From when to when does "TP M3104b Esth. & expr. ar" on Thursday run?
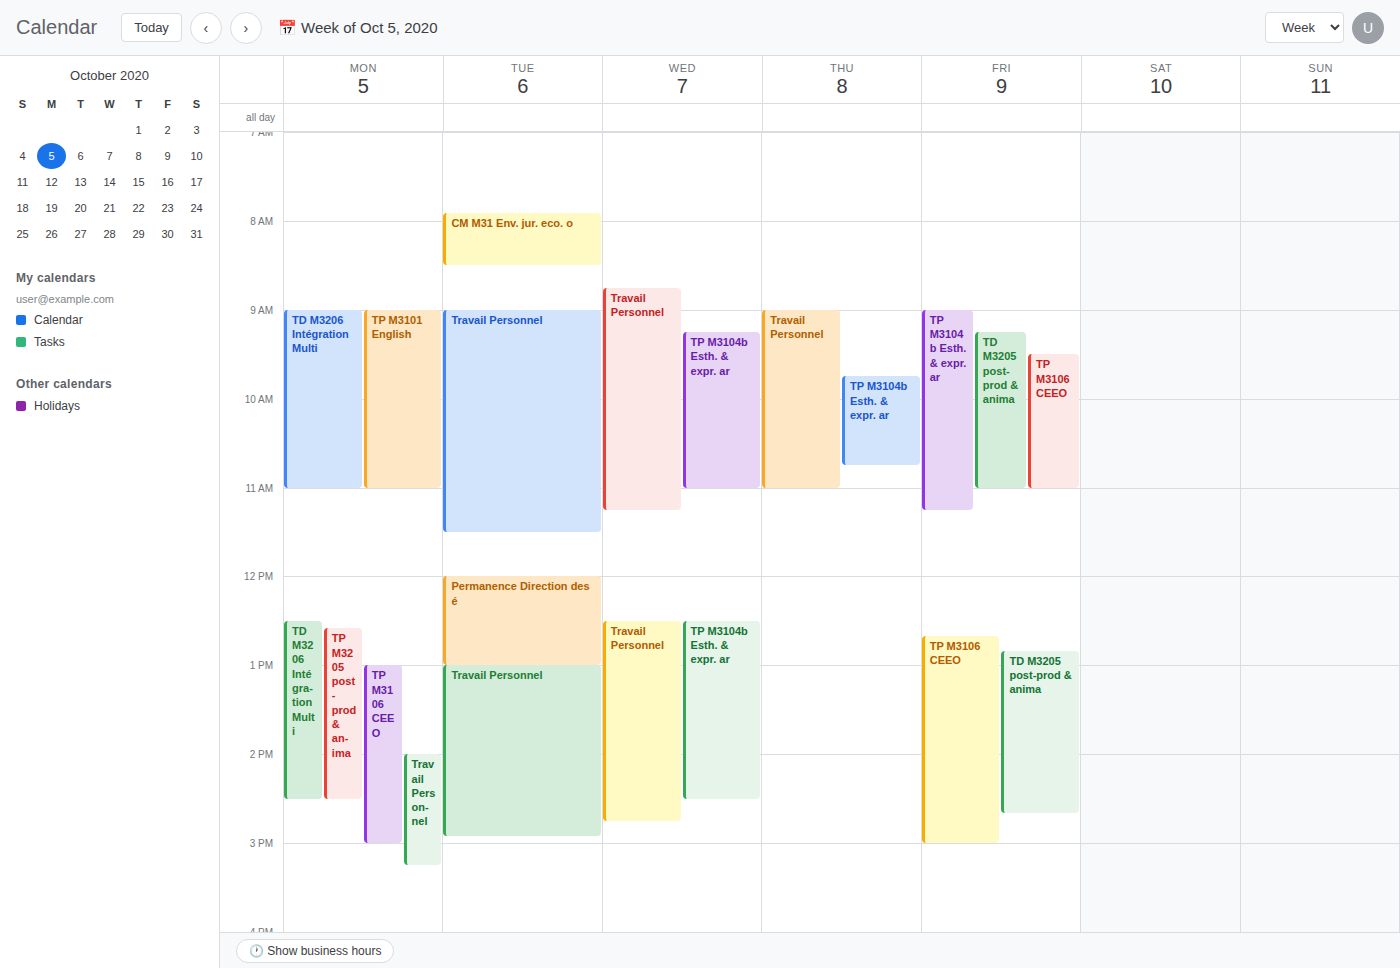
9:45 AM to 10:45 AM